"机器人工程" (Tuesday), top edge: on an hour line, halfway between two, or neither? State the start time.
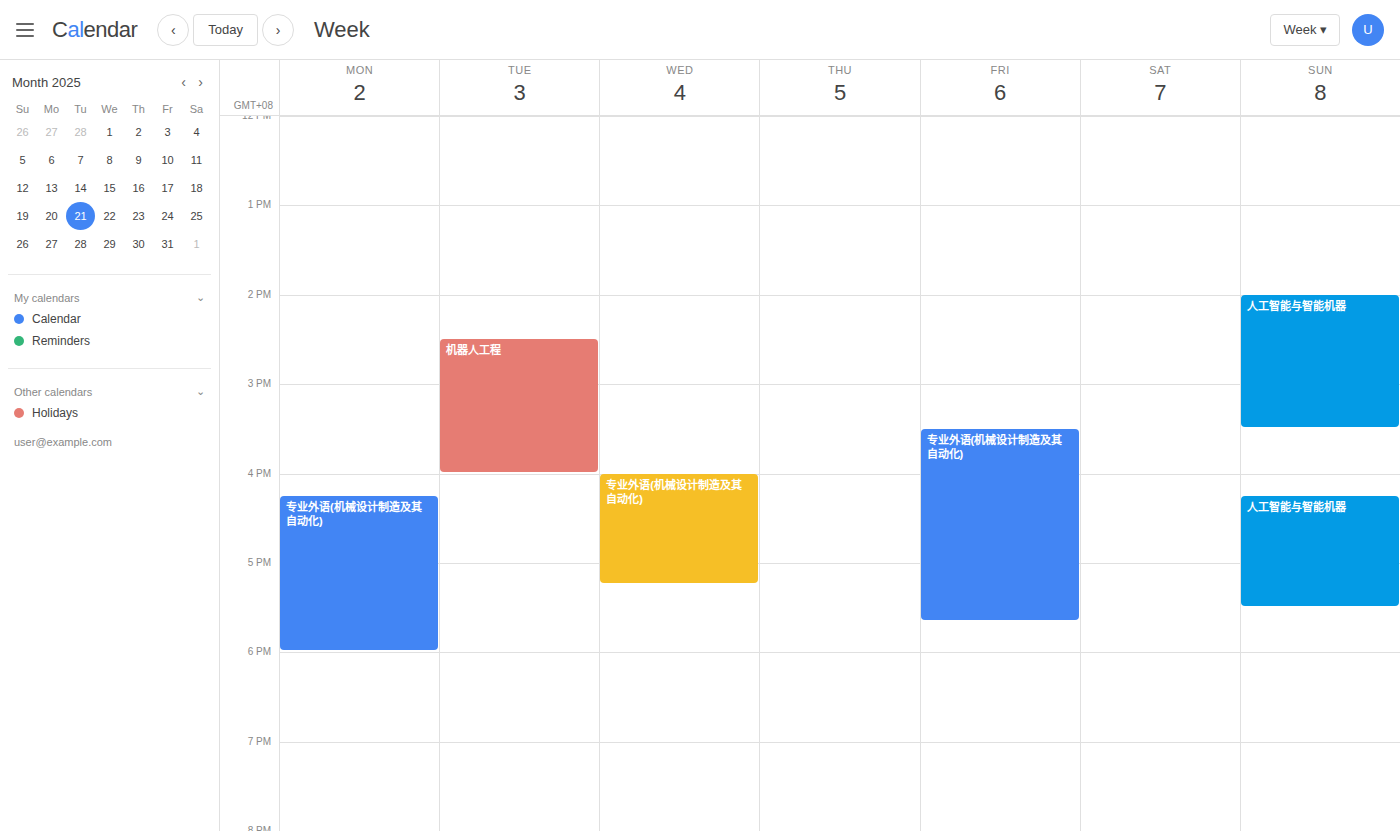
2:30 PM -- halfway between the 2 PM and 3 PM lines.